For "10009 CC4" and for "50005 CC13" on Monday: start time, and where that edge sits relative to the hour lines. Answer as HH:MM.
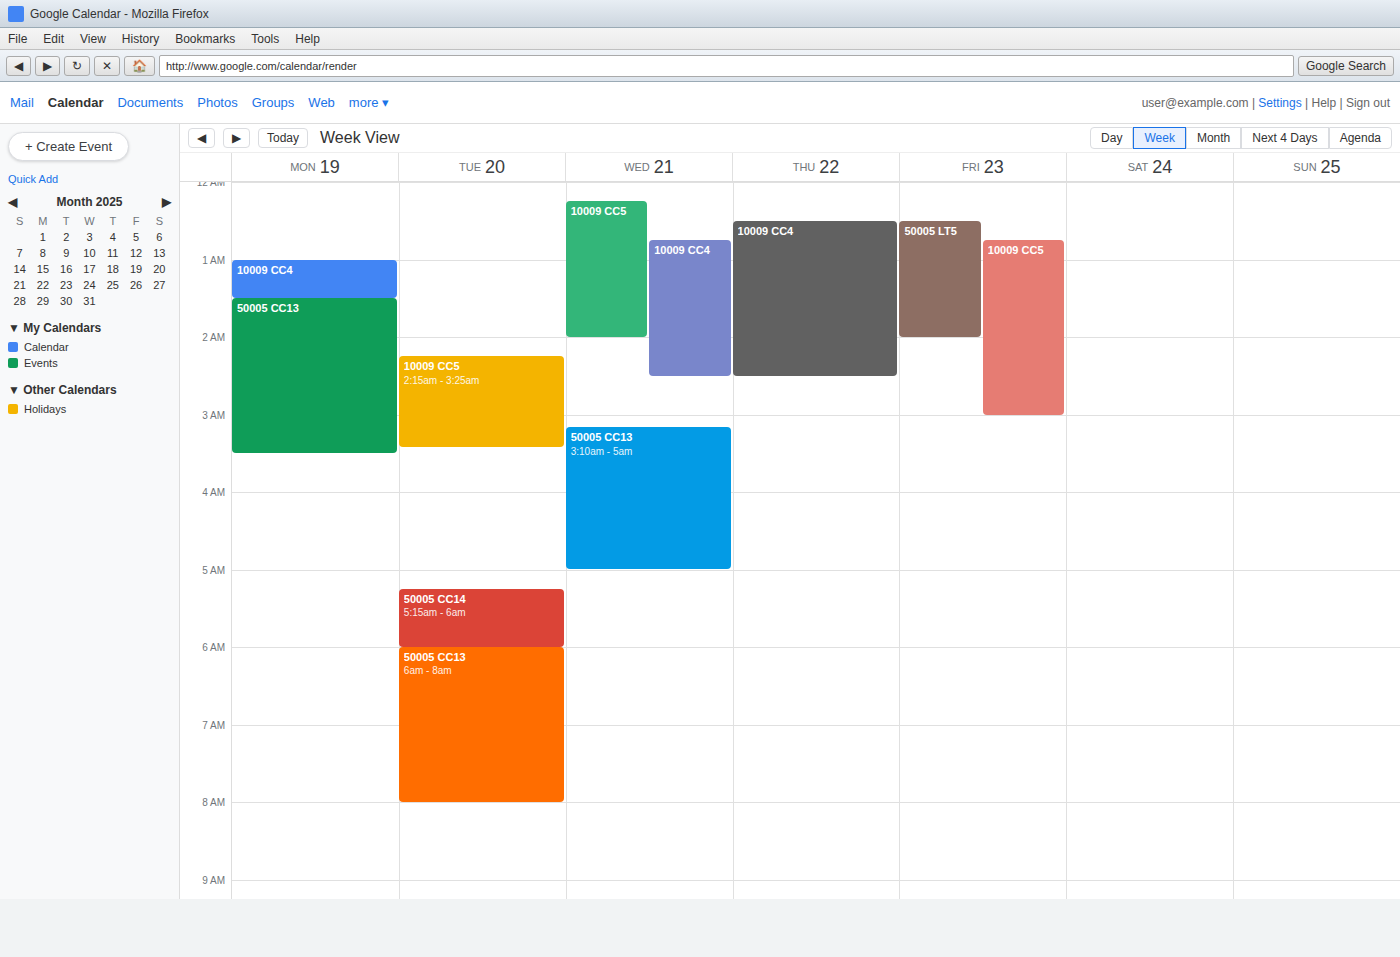
"10009 CC4": 01:00, exactly on the 01:00 line. "50005 CC13": 01:30, halfway between the 01:00 and 02:00 lines.